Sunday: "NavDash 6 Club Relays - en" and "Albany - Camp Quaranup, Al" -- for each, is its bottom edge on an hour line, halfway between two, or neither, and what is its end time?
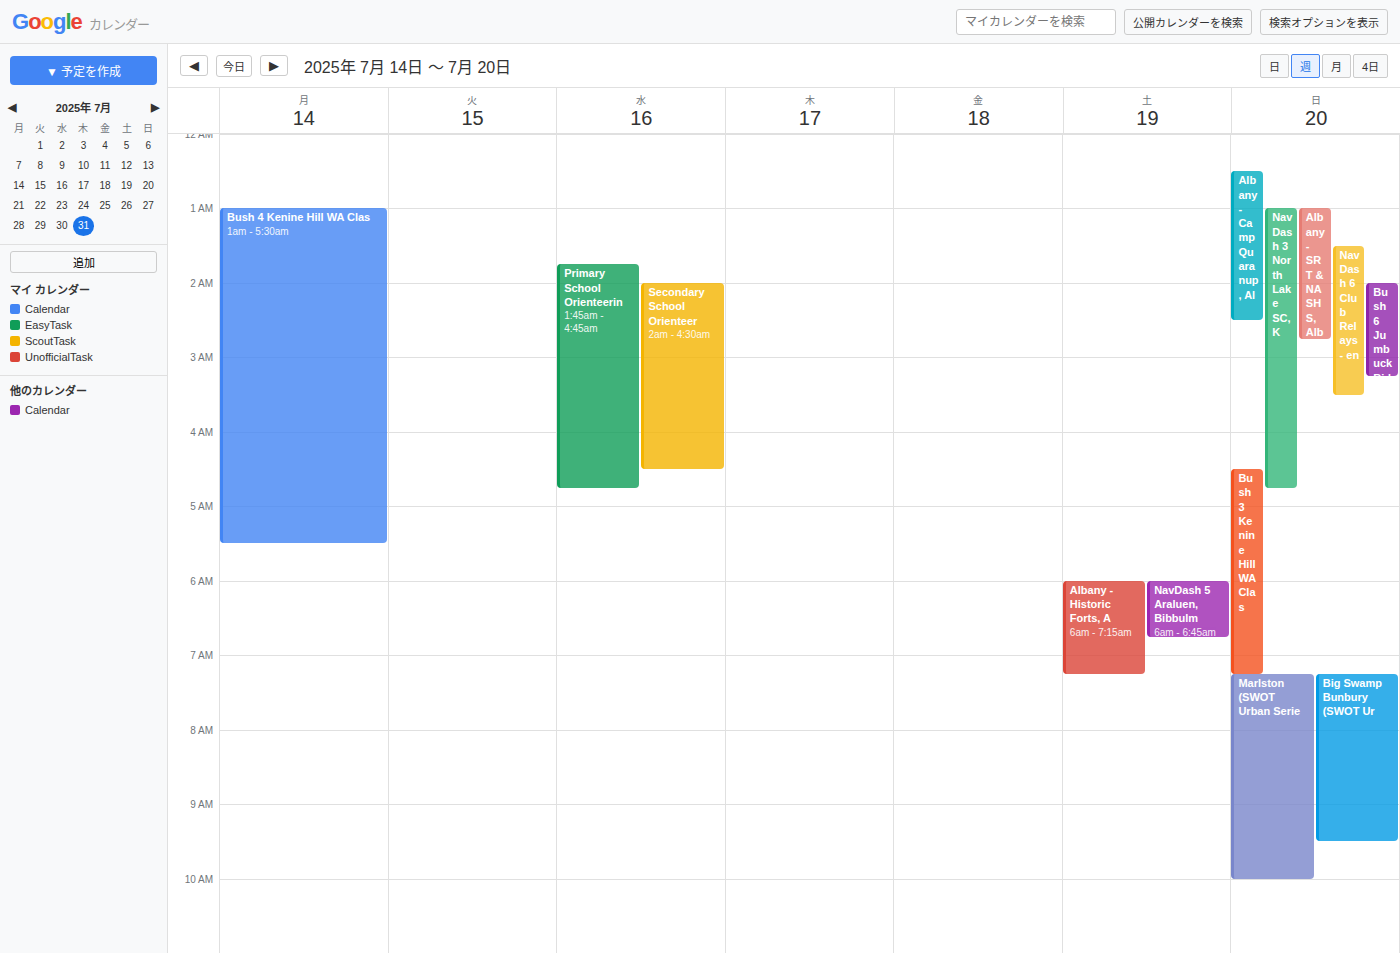
"NavDash 6 Club Relays - en": 3:30 AM, halfway between the 3 AM and 4 AM lines. "Albany - Camp Quaranup, Al": 2:30 AM, halfway between the 2 AM and 3 AM lines.